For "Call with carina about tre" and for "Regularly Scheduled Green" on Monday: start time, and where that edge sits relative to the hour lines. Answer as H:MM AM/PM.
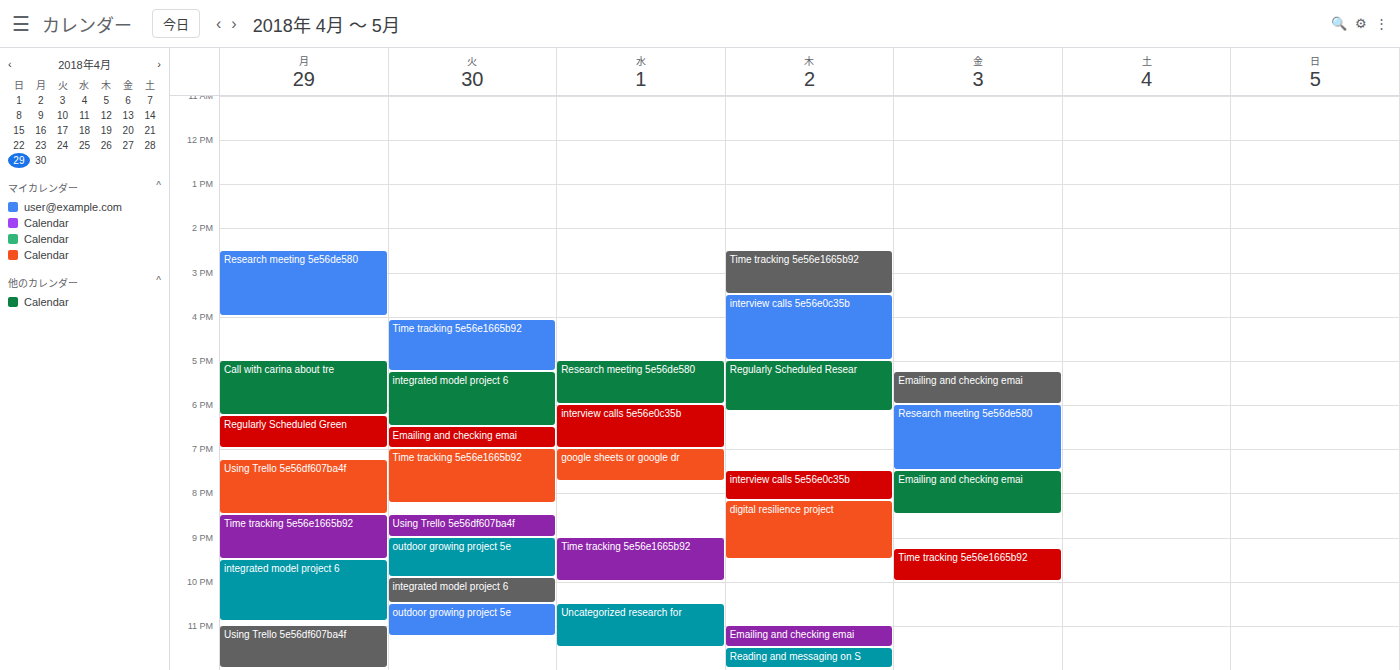
"Call with carina about tre": 5:00 PM, exactly on the 5 PM line. "Regularly Scheduled Green": 6:15 PM, neither: a quarter of the way from the 6 PM line to the 7 PM line.